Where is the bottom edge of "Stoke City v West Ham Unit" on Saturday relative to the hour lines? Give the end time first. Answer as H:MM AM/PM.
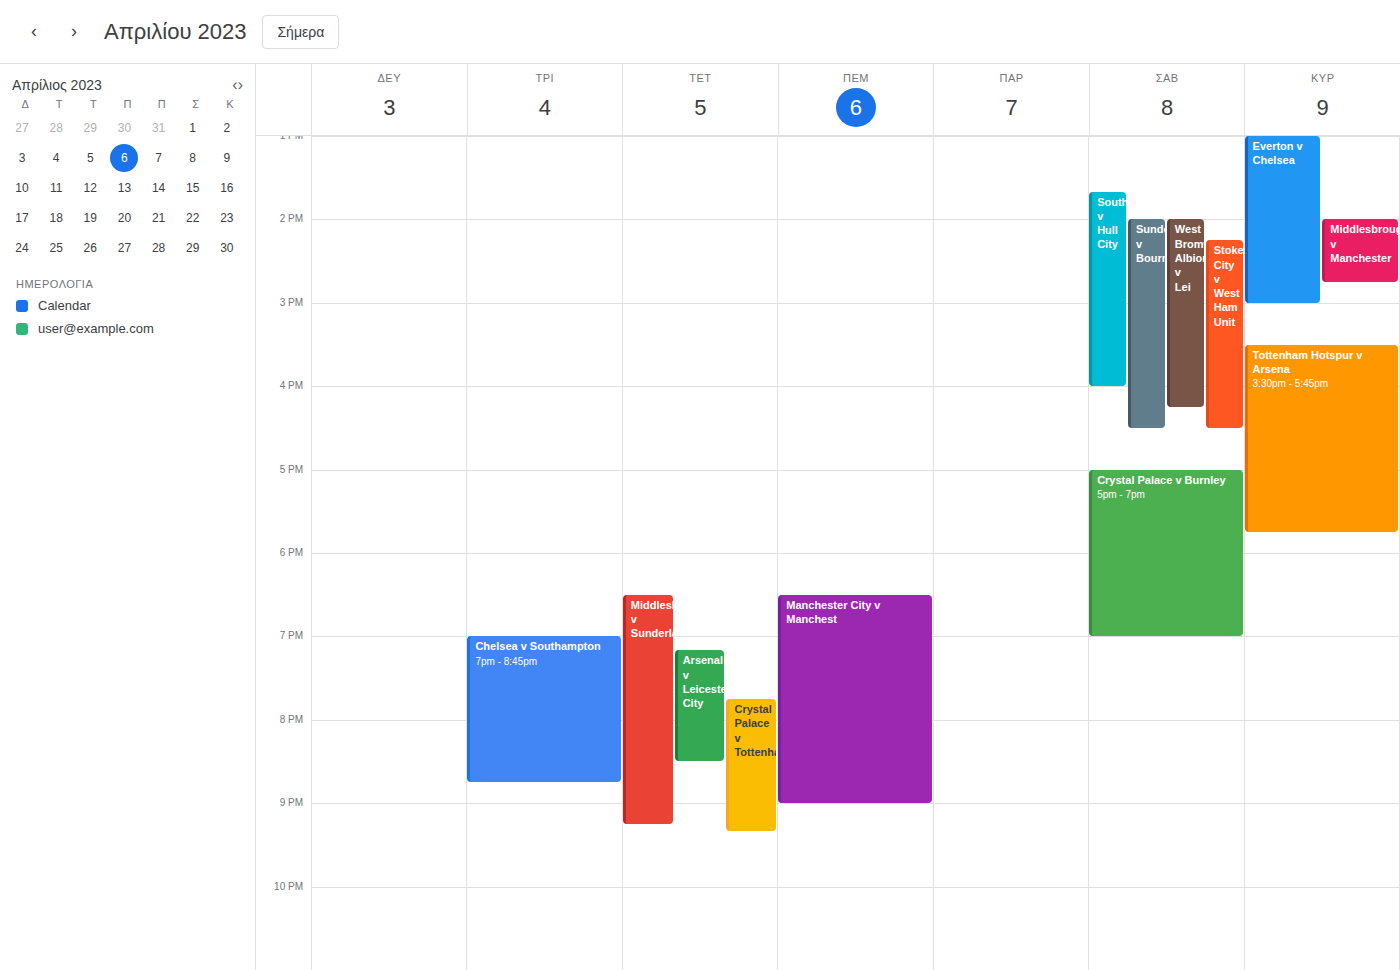
4:30 PM -- halfway between the 4 PM and 5 PM lines.